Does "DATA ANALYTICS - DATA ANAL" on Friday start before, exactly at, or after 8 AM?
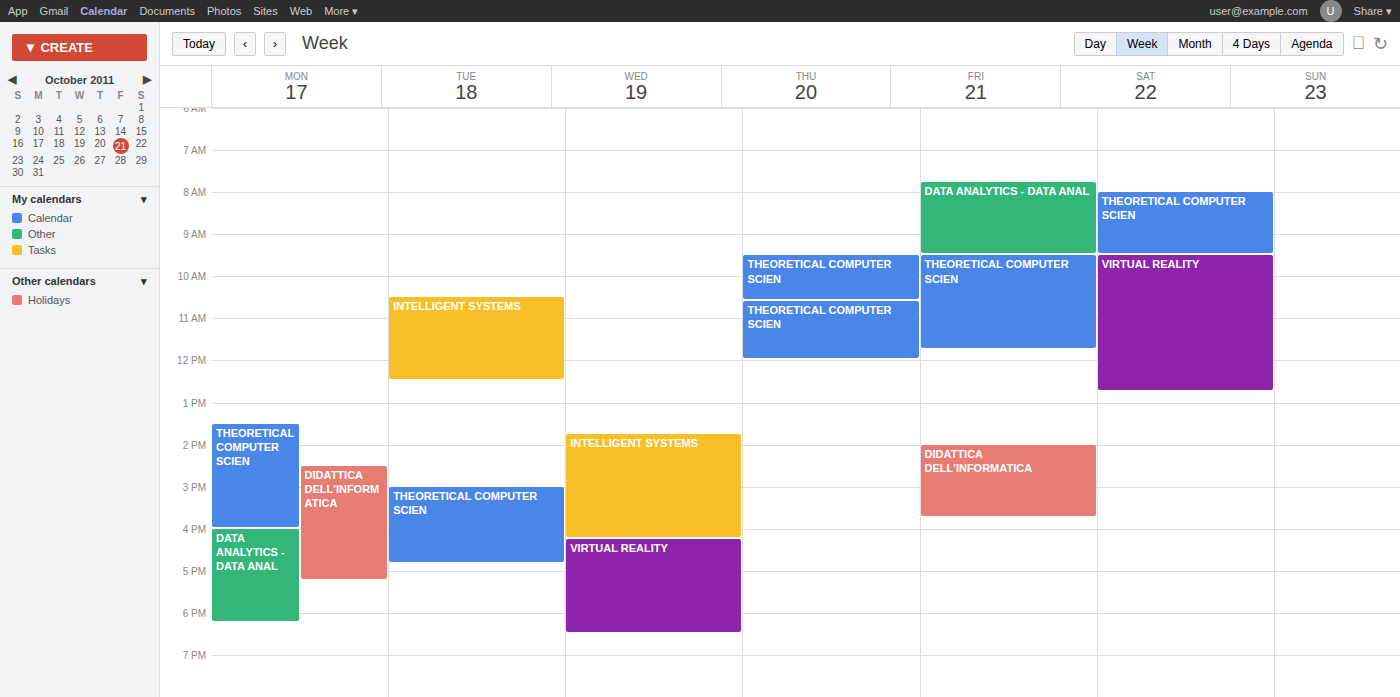
7:45 AM -- before 8 AM, 15 minutes above the 8 AM line.